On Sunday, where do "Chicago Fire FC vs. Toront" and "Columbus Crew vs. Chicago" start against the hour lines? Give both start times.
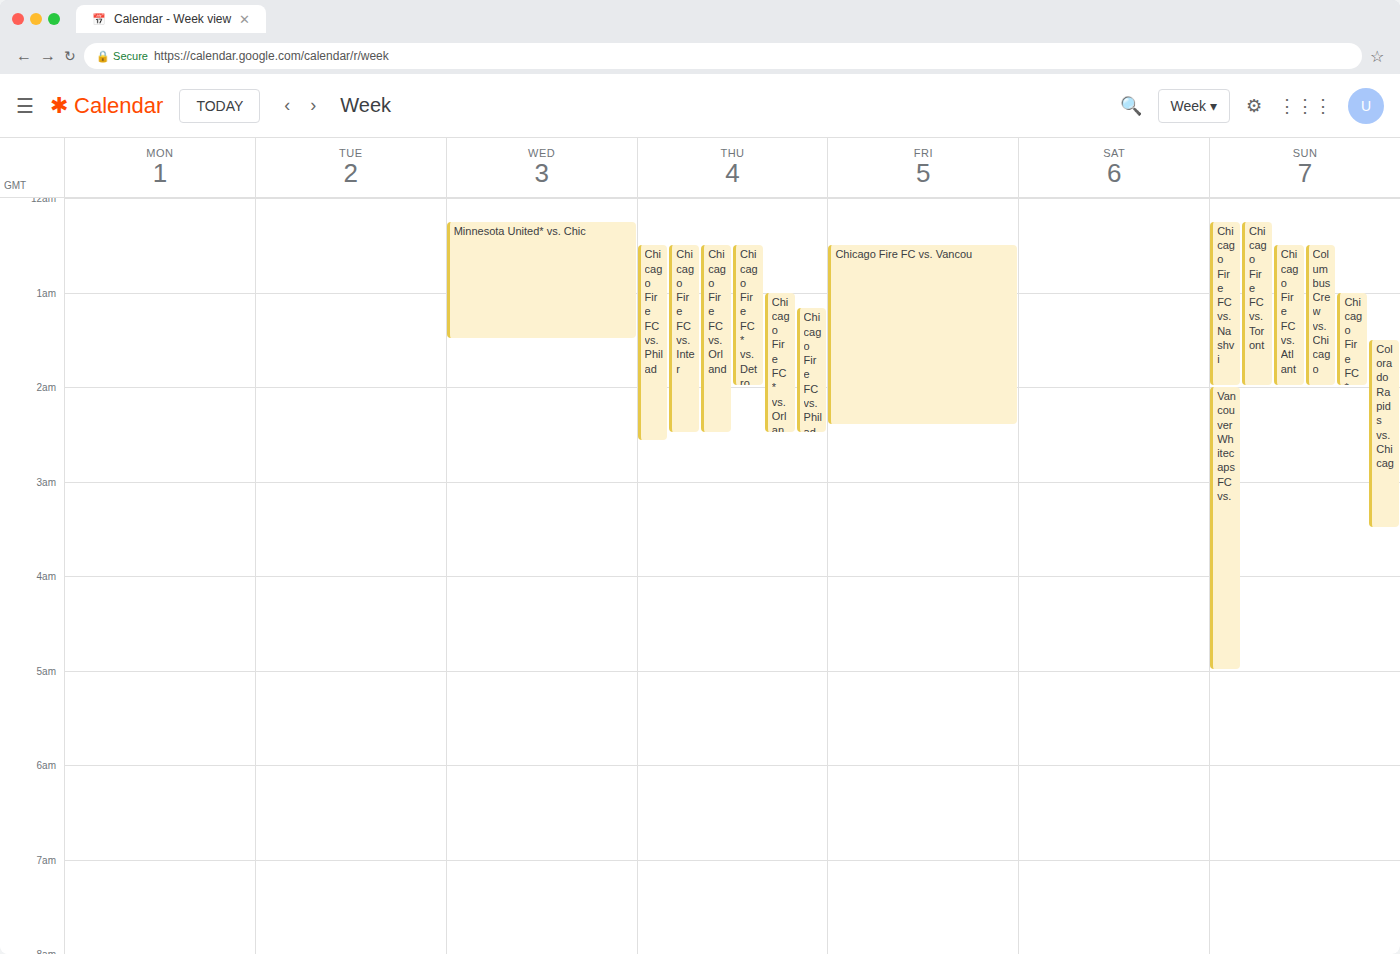
"Chicago Fire FC vs. Toront": 12:15 AM, neither: a quarter of the way from the 12 AM line to the 1 AM line. "Columbus Crew vs. Chicago": 12:30 AM, halfway between the 12 AM and 1 AM lines.